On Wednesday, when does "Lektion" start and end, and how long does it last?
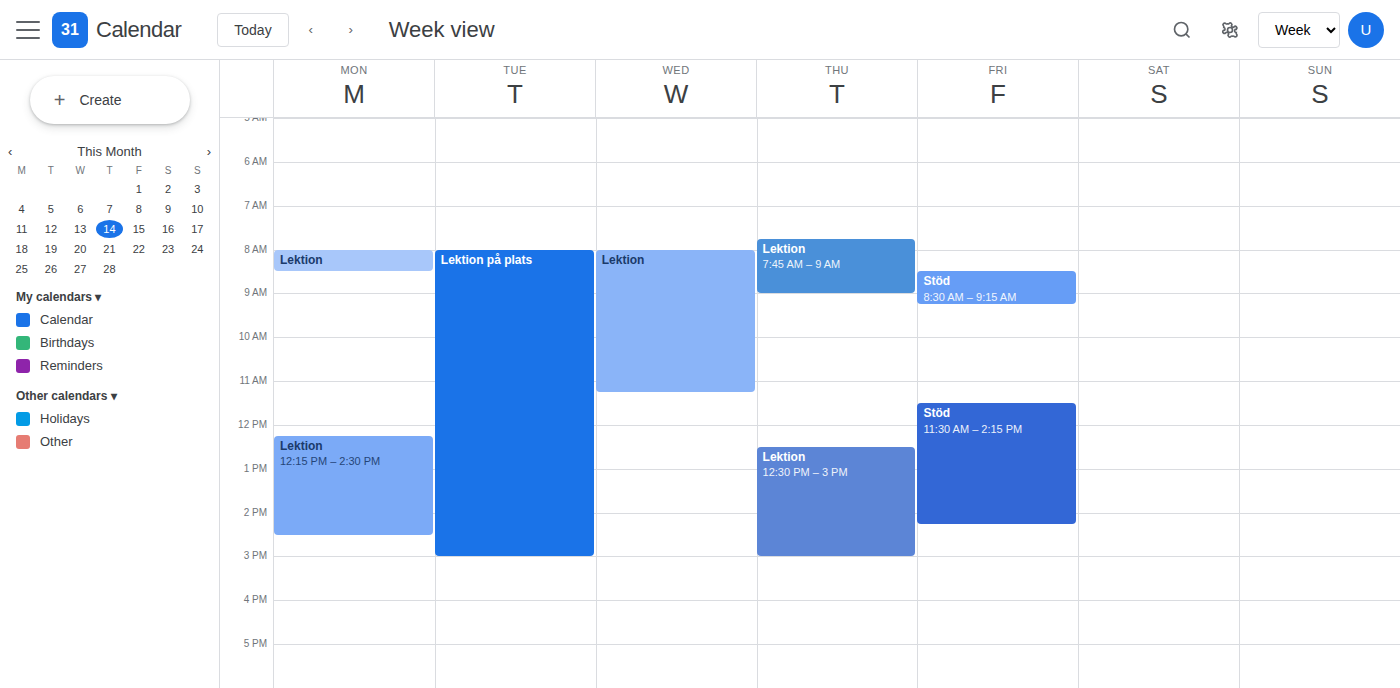
8:00 AM to 11:15 AM, 3 hours 15 minutes